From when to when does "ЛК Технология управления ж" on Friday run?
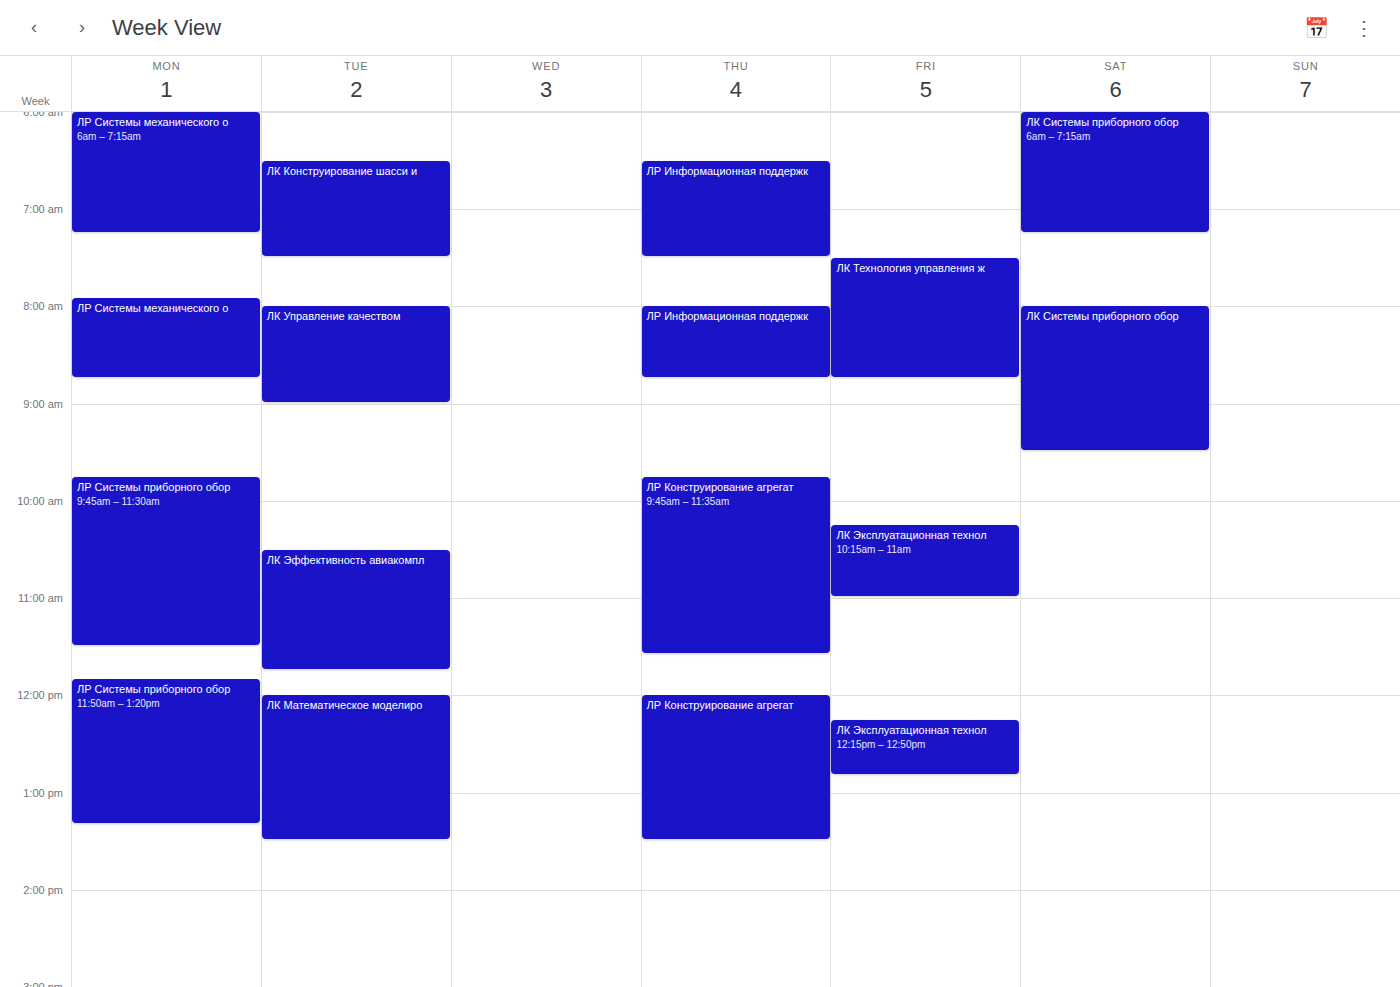
7:30 AM to 8:45 AM